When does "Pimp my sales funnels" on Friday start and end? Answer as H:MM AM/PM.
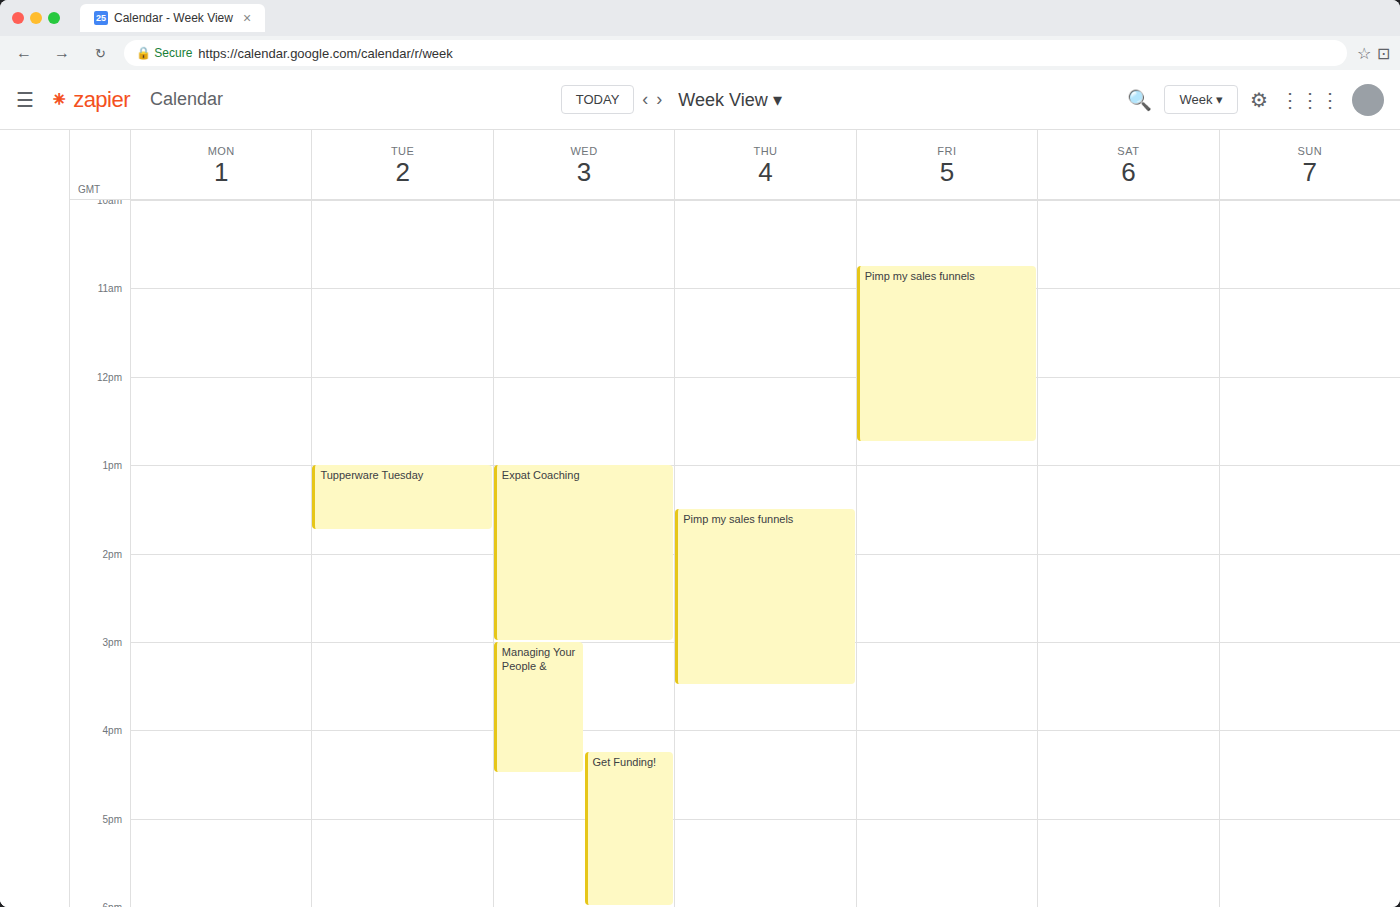
10:45 AM to 12:45 PM